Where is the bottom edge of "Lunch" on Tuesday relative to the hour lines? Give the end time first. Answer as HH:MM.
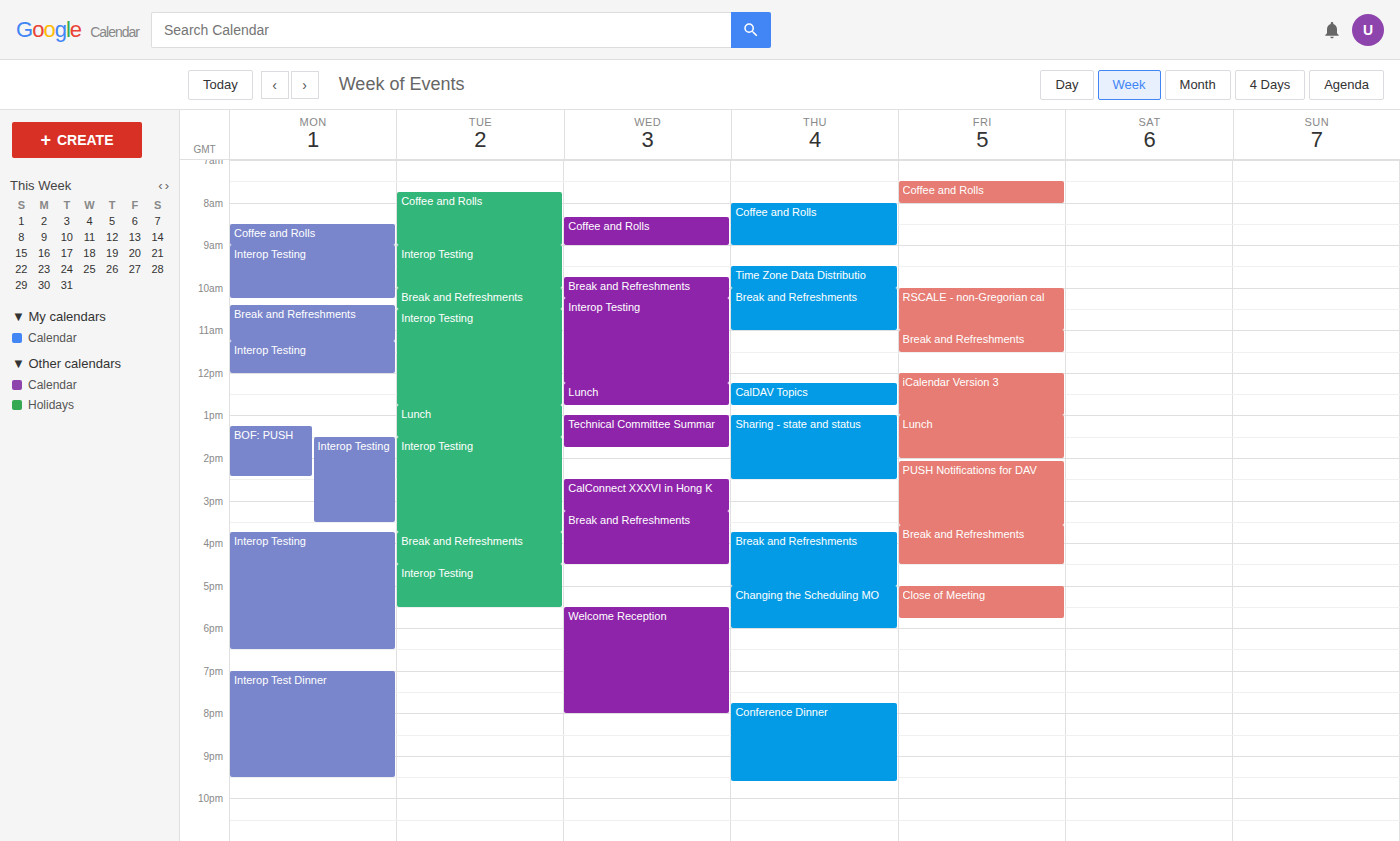
13:30 -- halfway between the 13:00 and 14:00 lines.